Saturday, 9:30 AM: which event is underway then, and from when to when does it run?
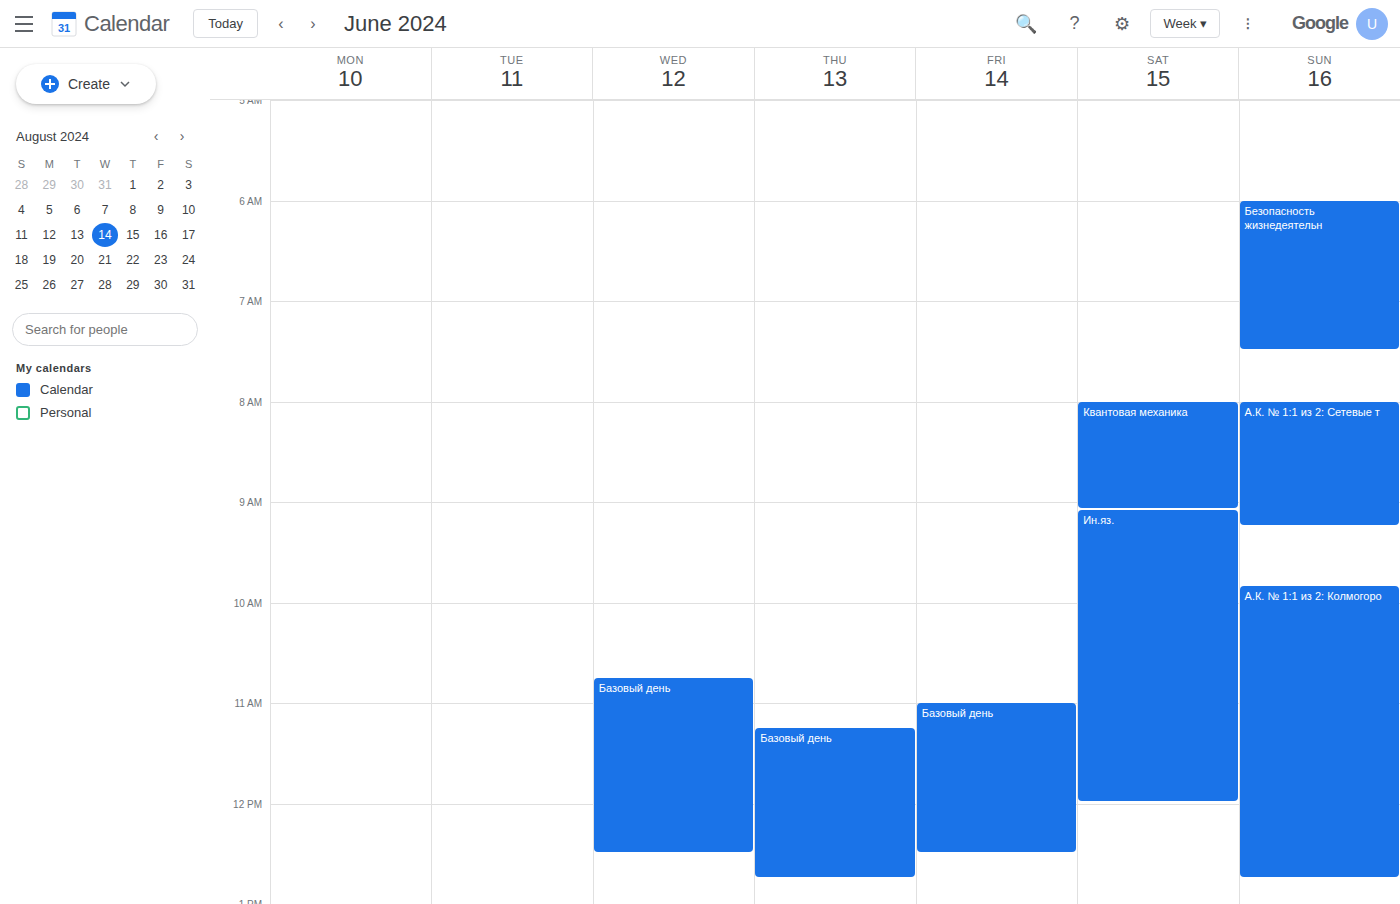
"Ин.яз.", 9:05 AM to 12:00 PM